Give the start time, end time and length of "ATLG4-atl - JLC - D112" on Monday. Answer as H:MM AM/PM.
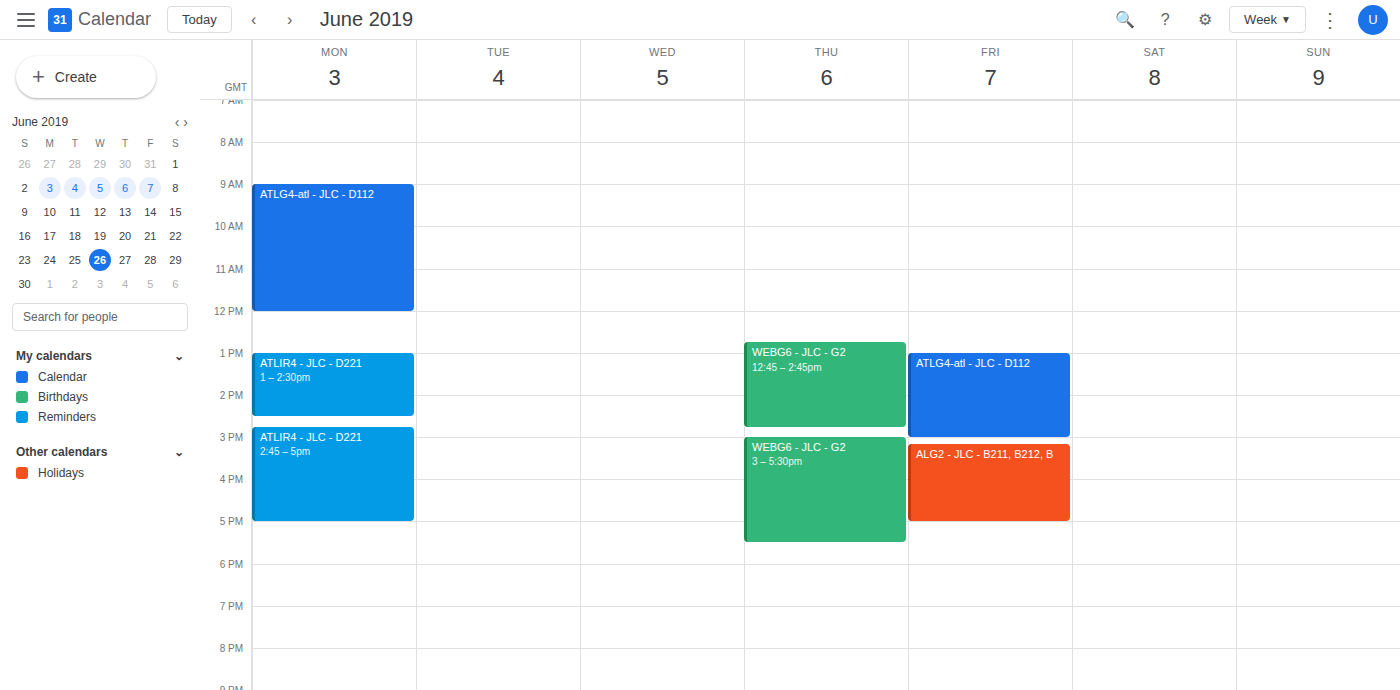
9:00 AM to 12:00 PM, 3 hours